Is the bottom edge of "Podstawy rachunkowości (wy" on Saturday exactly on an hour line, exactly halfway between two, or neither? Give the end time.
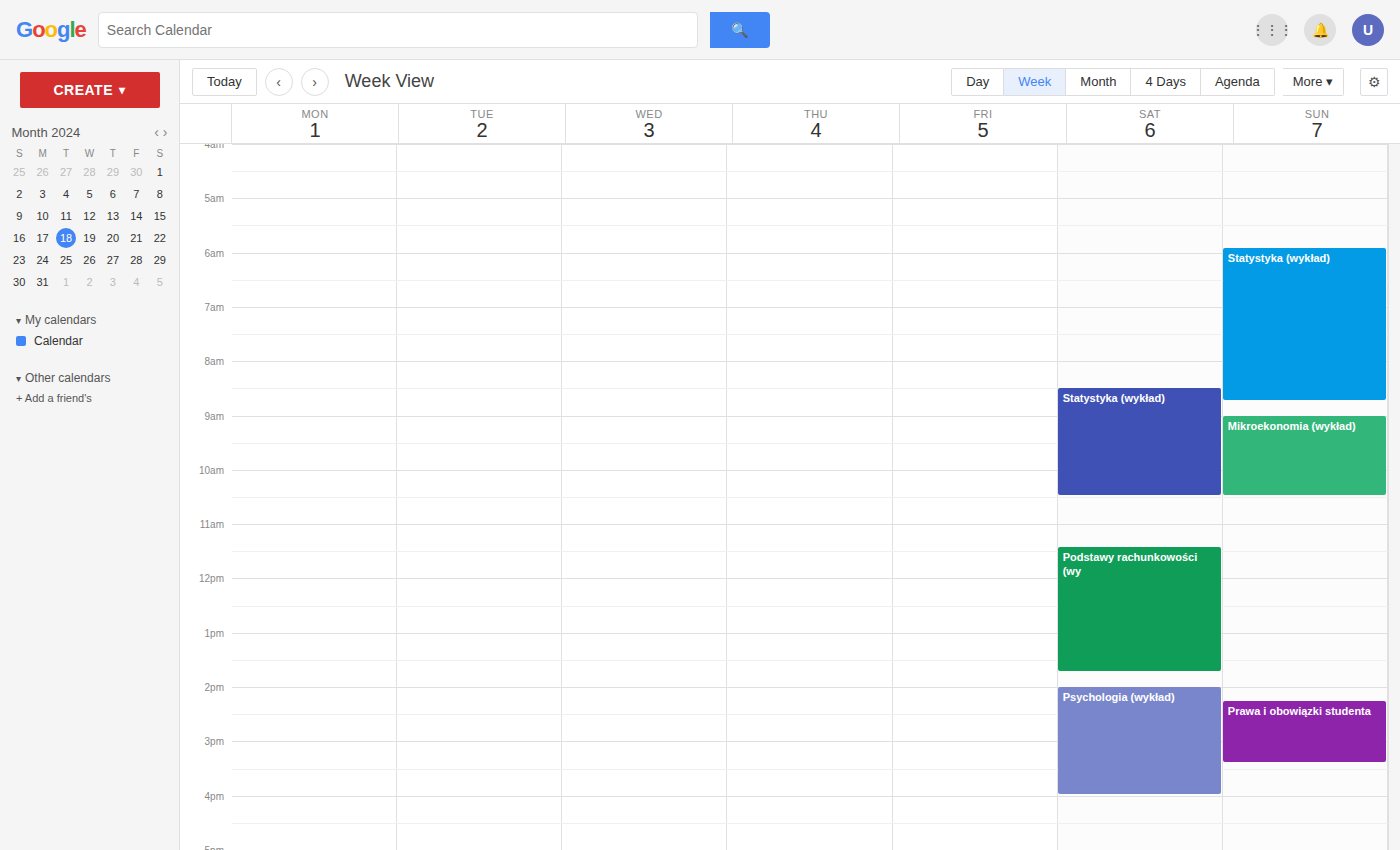
1:45 PM -- neither: three quarters of the way from the 1 PM line to the 2 PM line.